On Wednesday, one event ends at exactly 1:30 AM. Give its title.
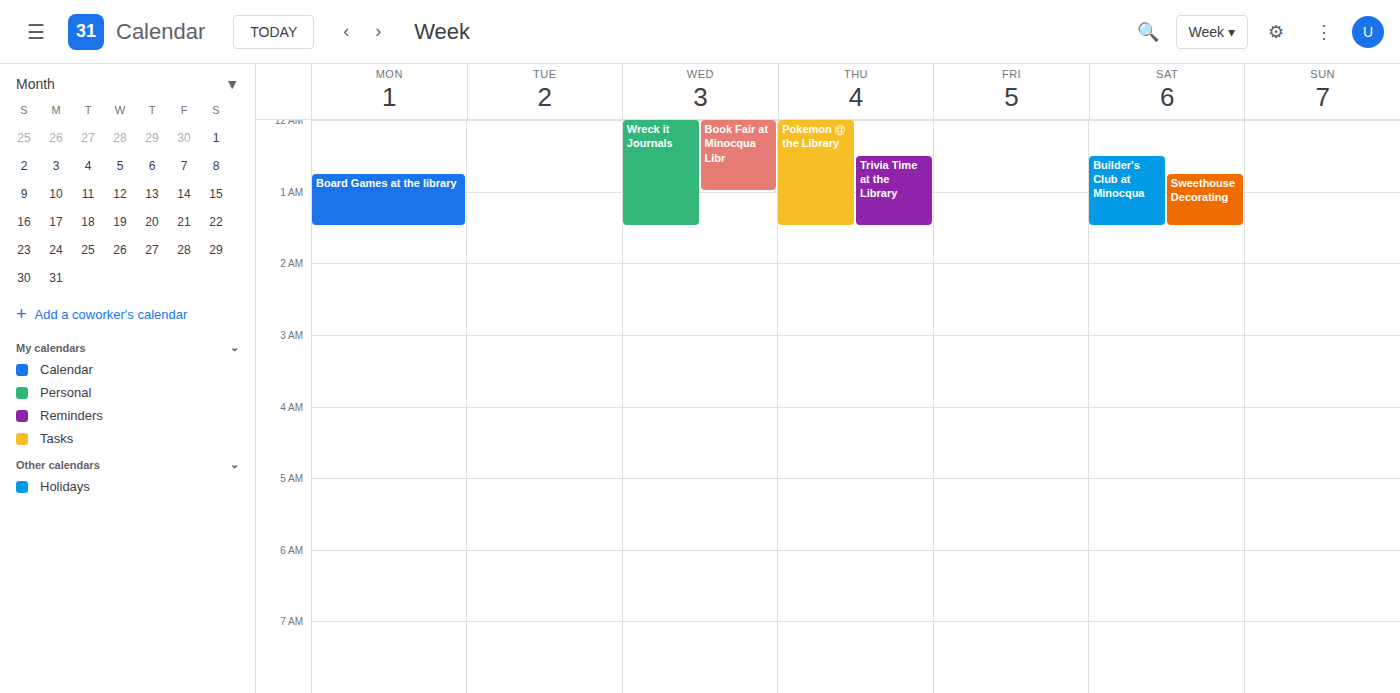
"Wreck it Journals"